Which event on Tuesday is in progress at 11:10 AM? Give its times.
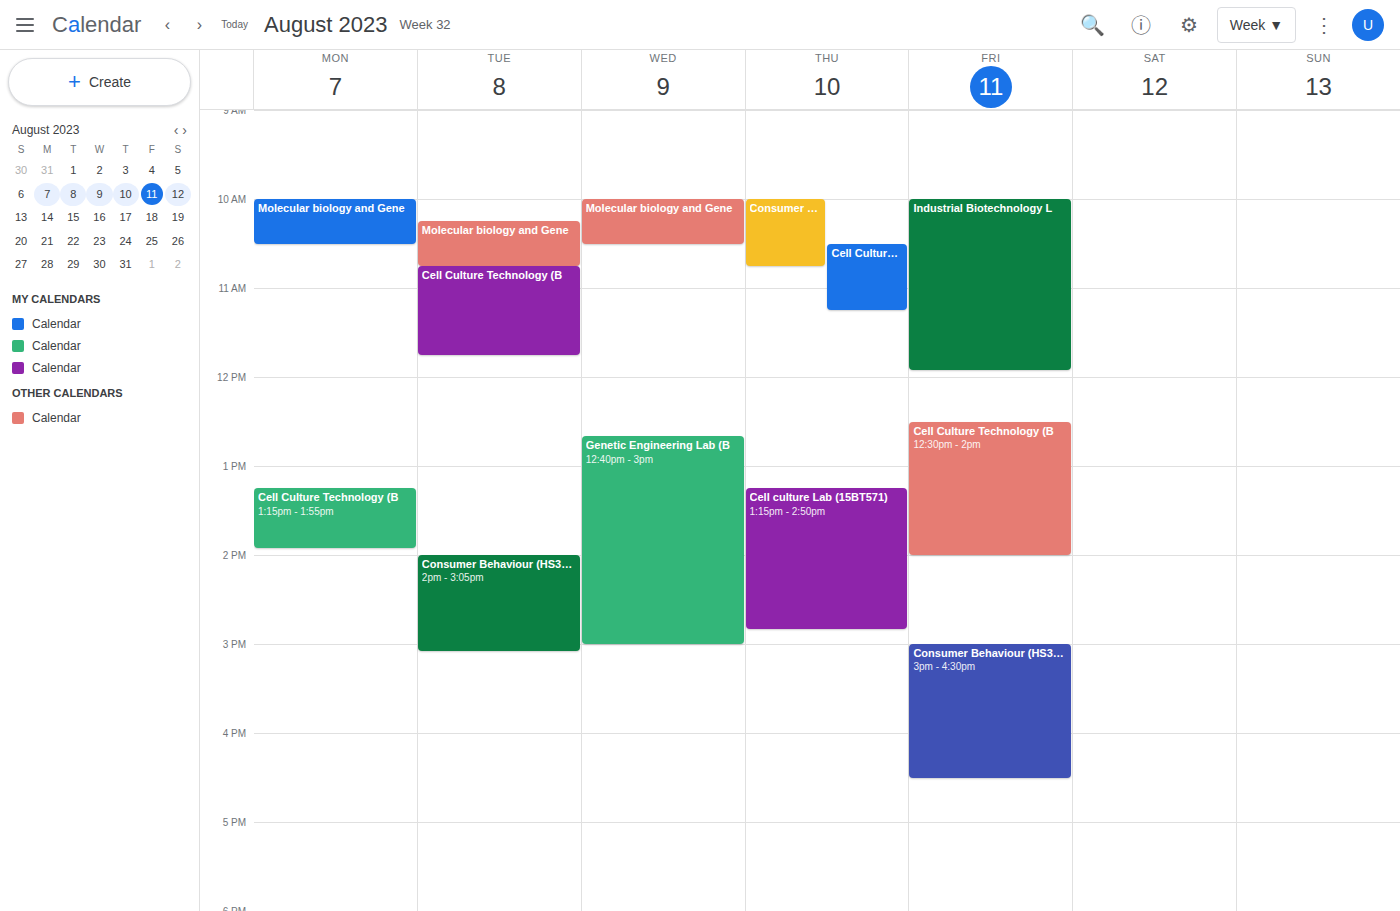
"Cell Culture Technology (B", 10:45 AM to 11:45 AM